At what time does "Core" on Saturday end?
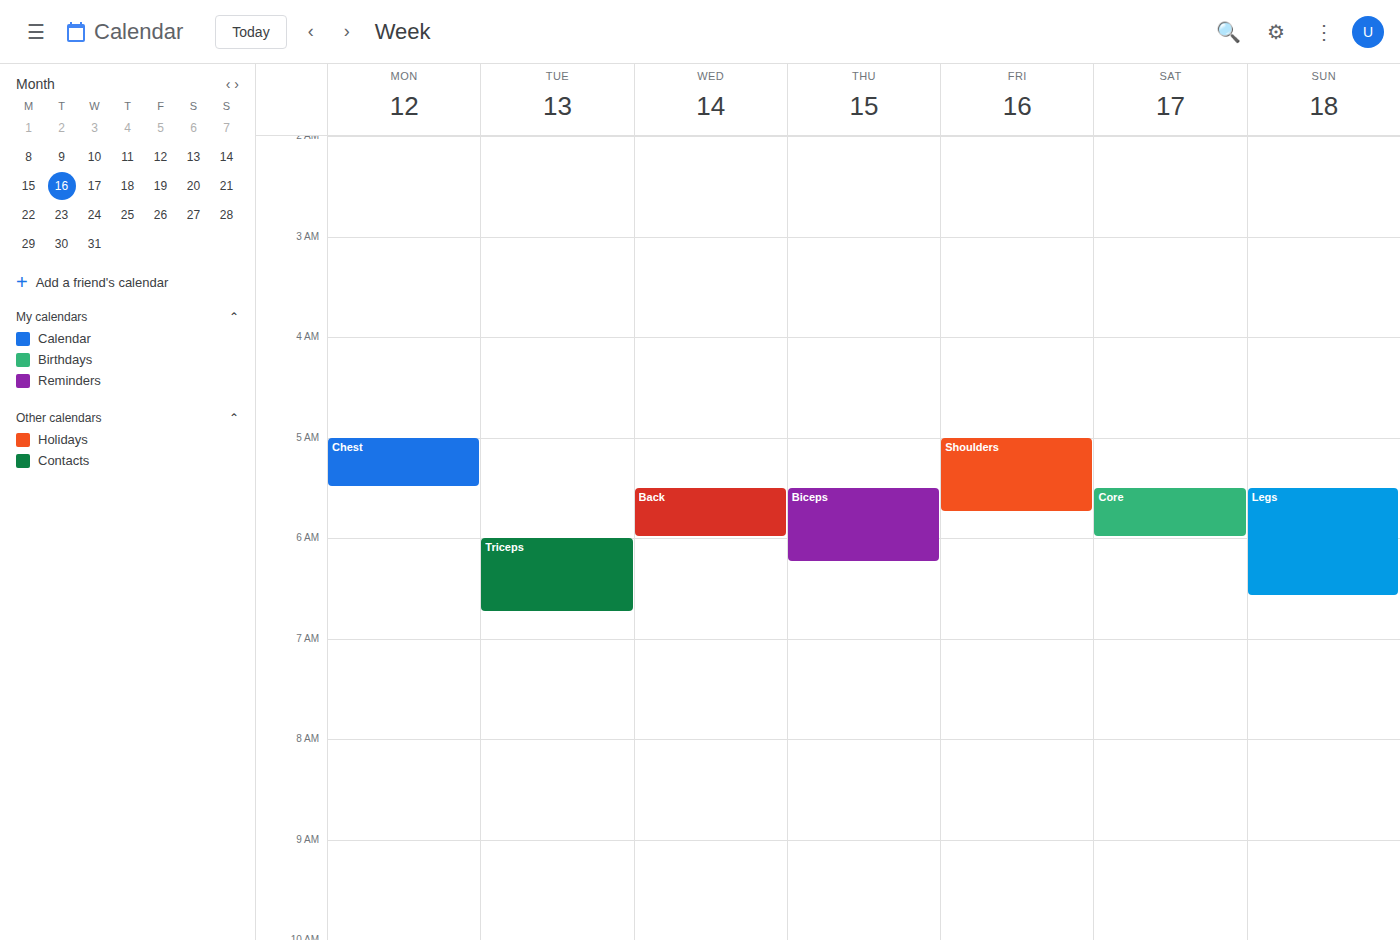
6:00 AM